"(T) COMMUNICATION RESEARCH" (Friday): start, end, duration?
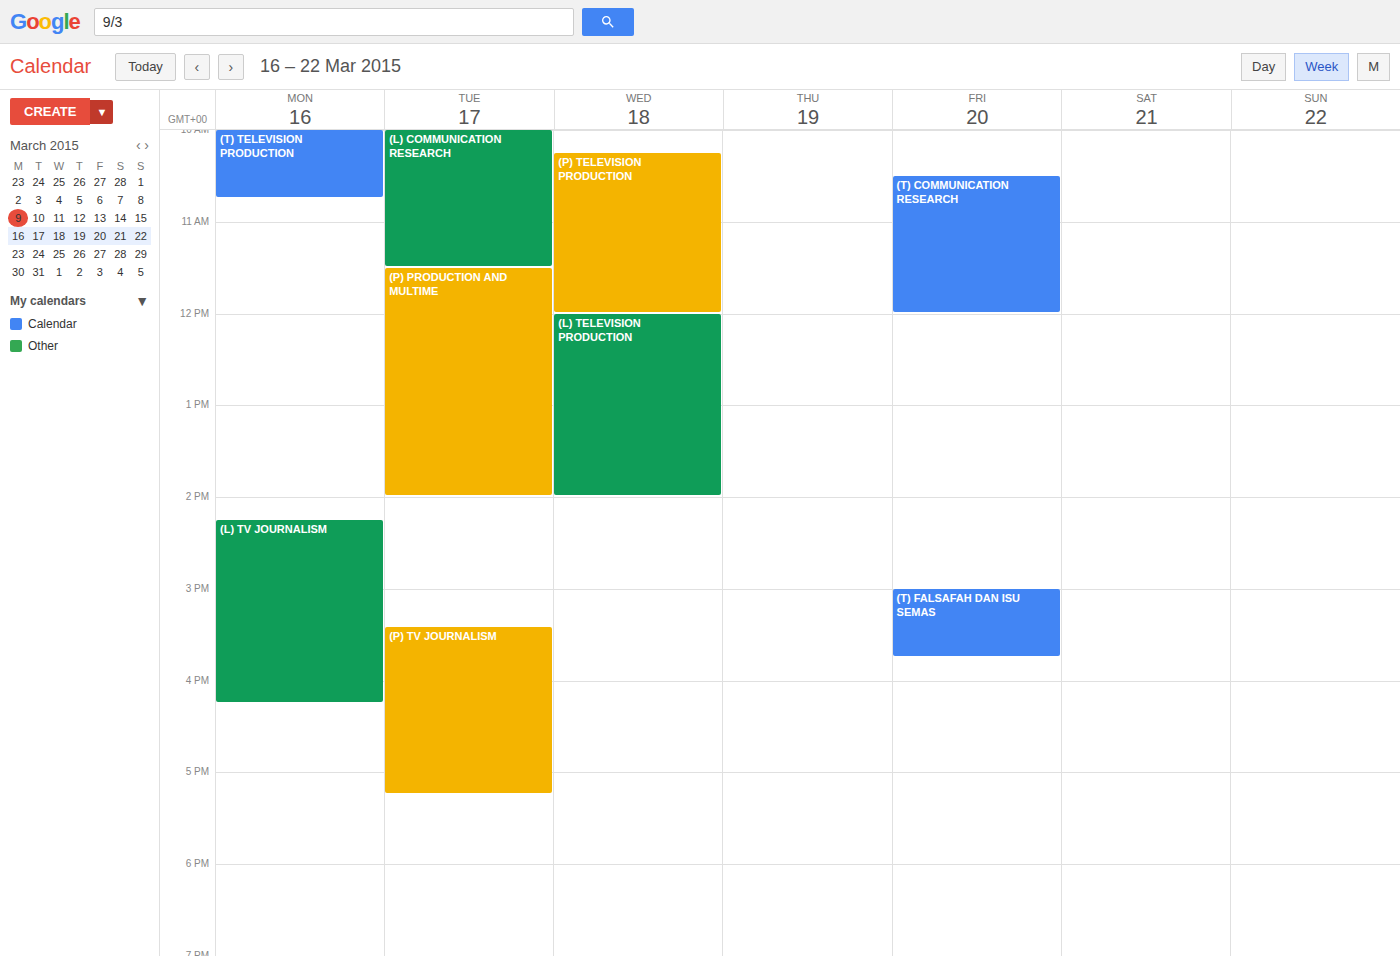
10:30 AM to 12:00 PM, 1 hour 30 minutes